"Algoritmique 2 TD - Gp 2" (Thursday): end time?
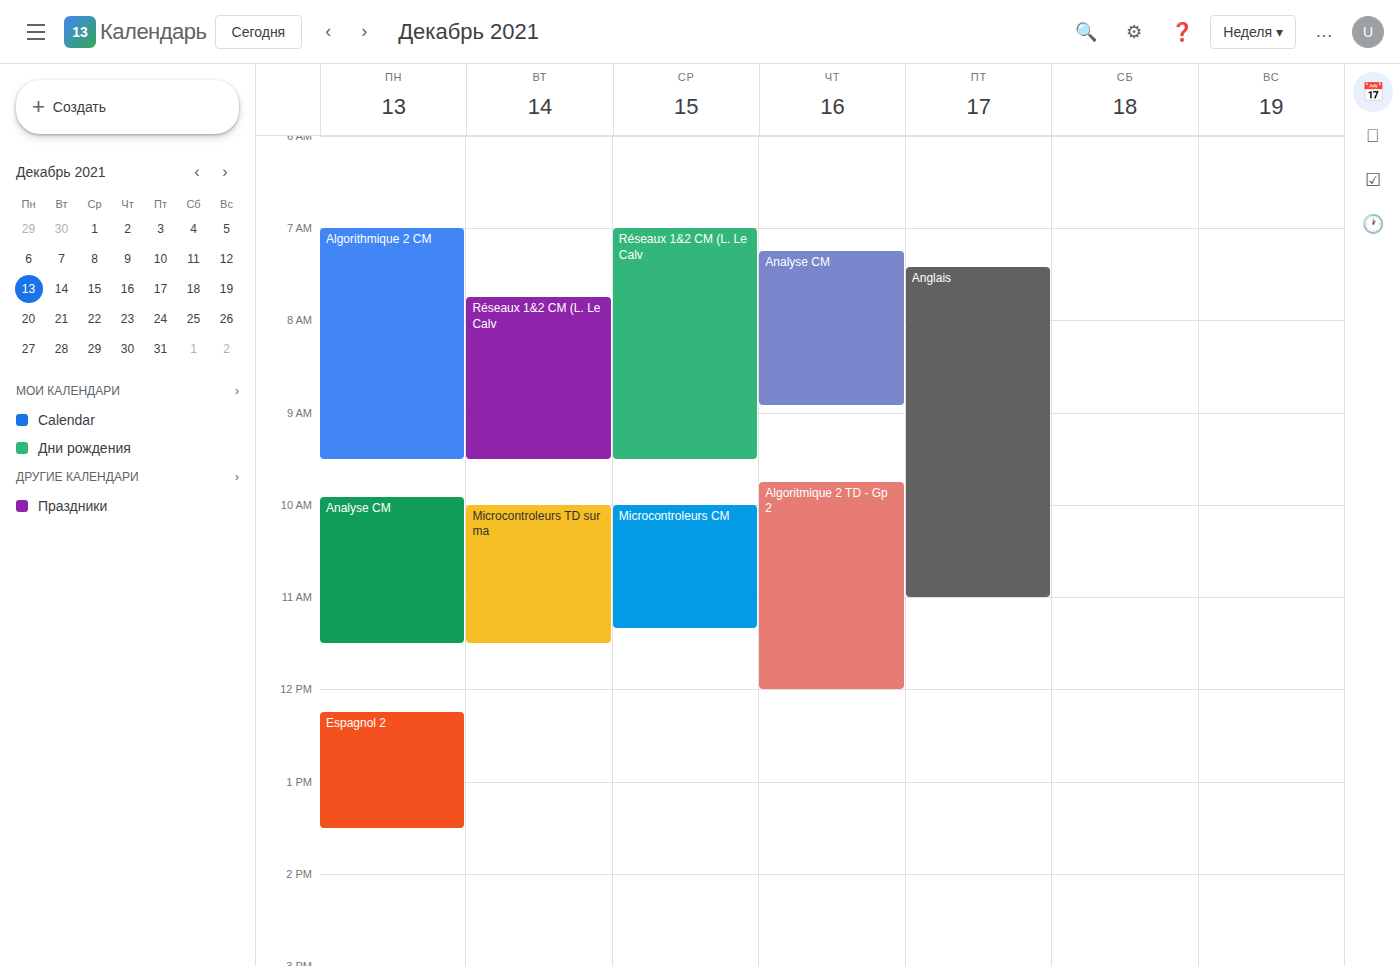
12:00 PM